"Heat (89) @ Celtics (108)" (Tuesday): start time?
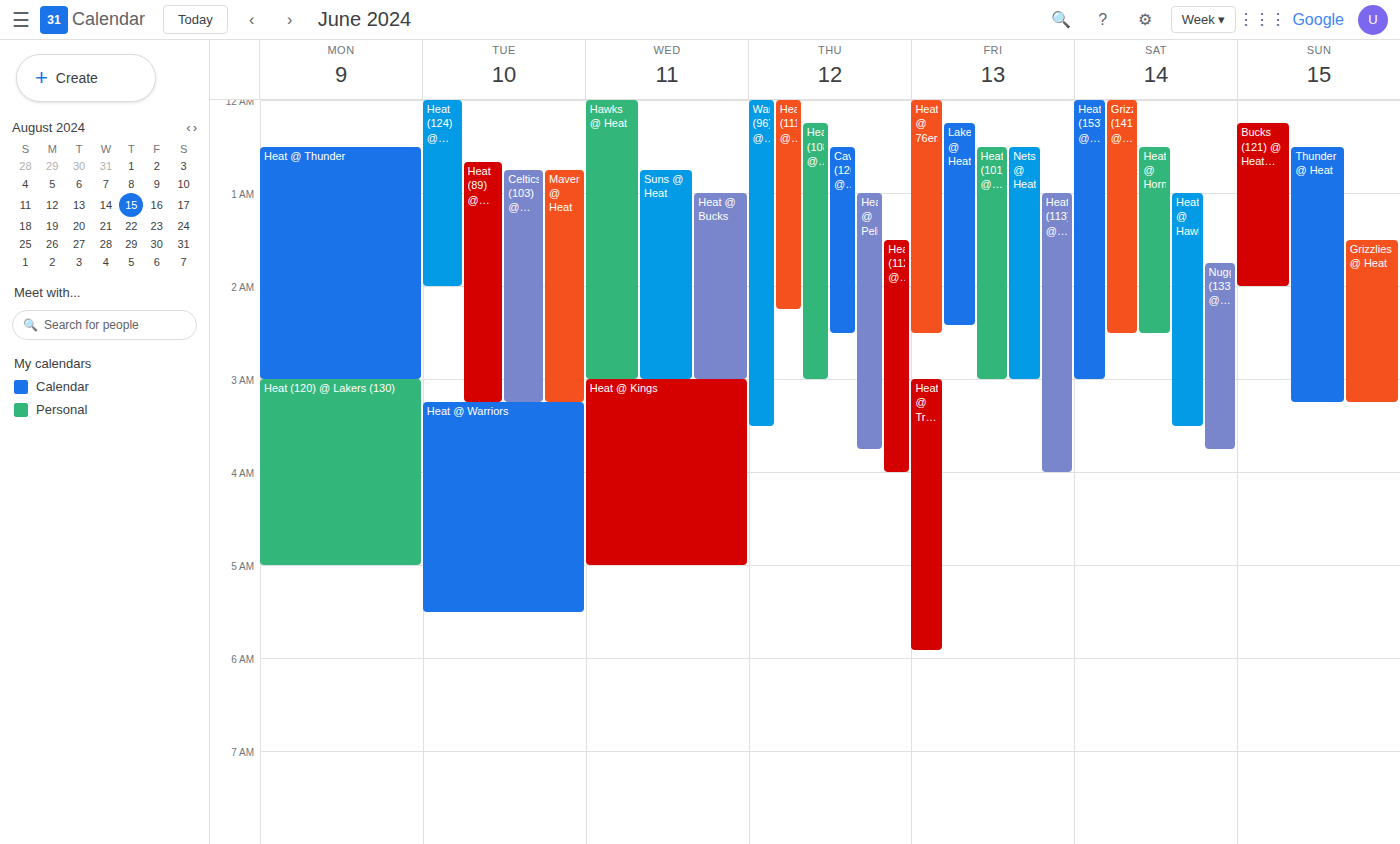
12:40 AM